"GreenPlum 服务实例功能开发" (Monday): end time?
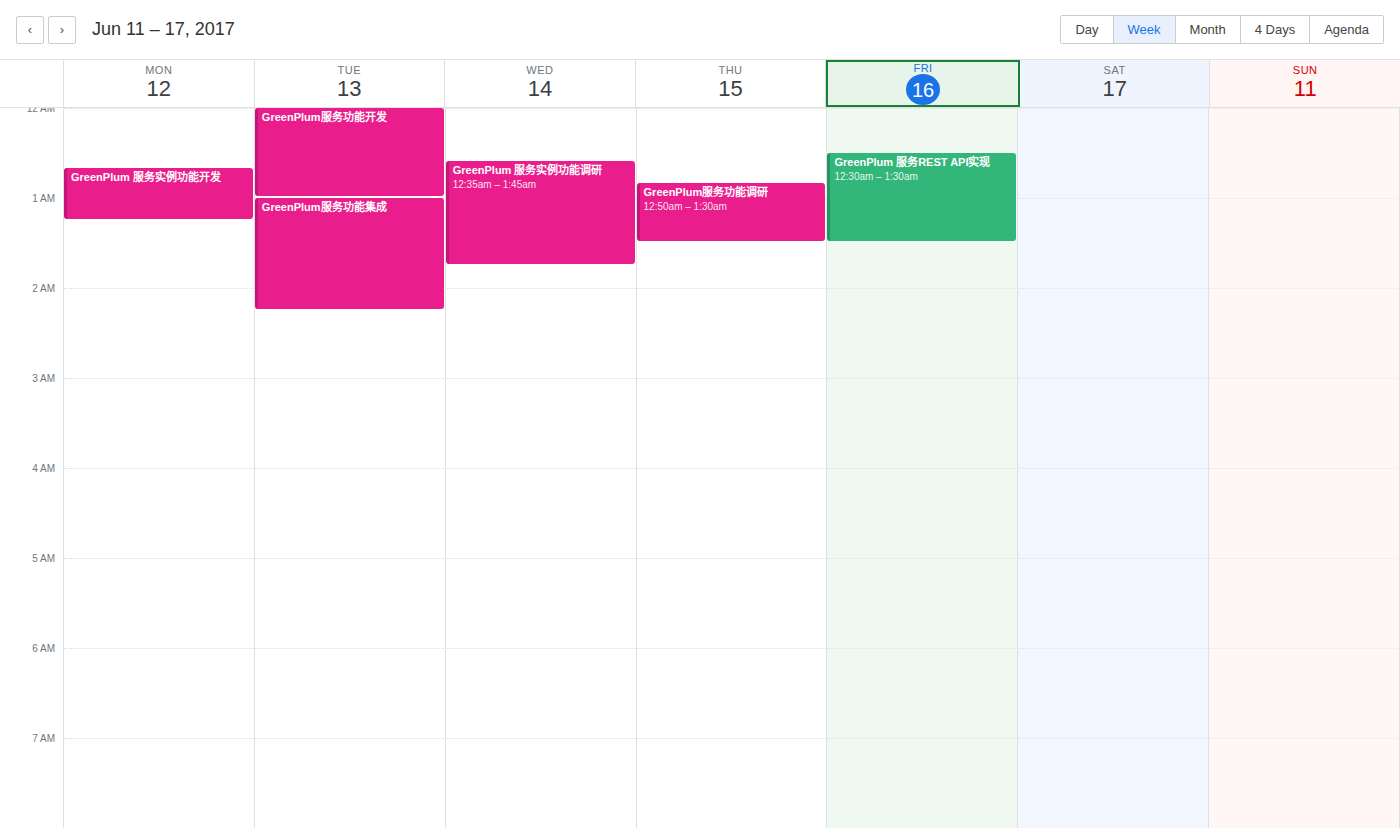
1:15 AM